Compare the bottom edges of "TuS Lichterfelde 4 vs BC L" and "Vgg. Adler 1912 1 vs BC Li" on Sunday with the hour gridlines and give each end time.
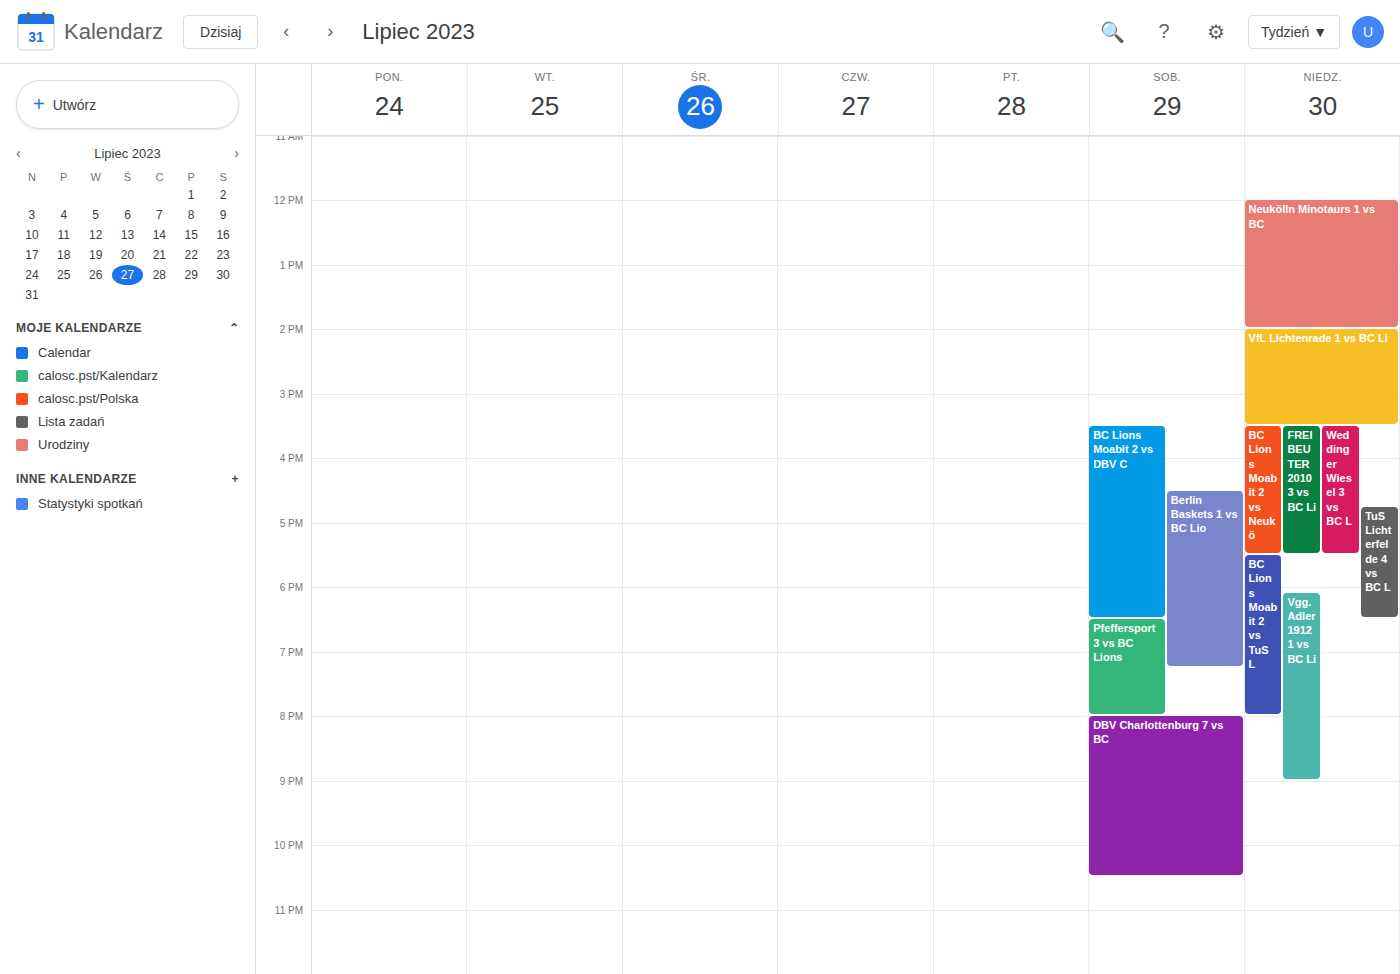
"TuS Lichterfelde 4 vs BC L": 18:30, halfway between the 18:00 and 19:00 lines. "Vgg. Adler 1912 1 vs BC Li": 21:00, exactly on the 21:00 line.